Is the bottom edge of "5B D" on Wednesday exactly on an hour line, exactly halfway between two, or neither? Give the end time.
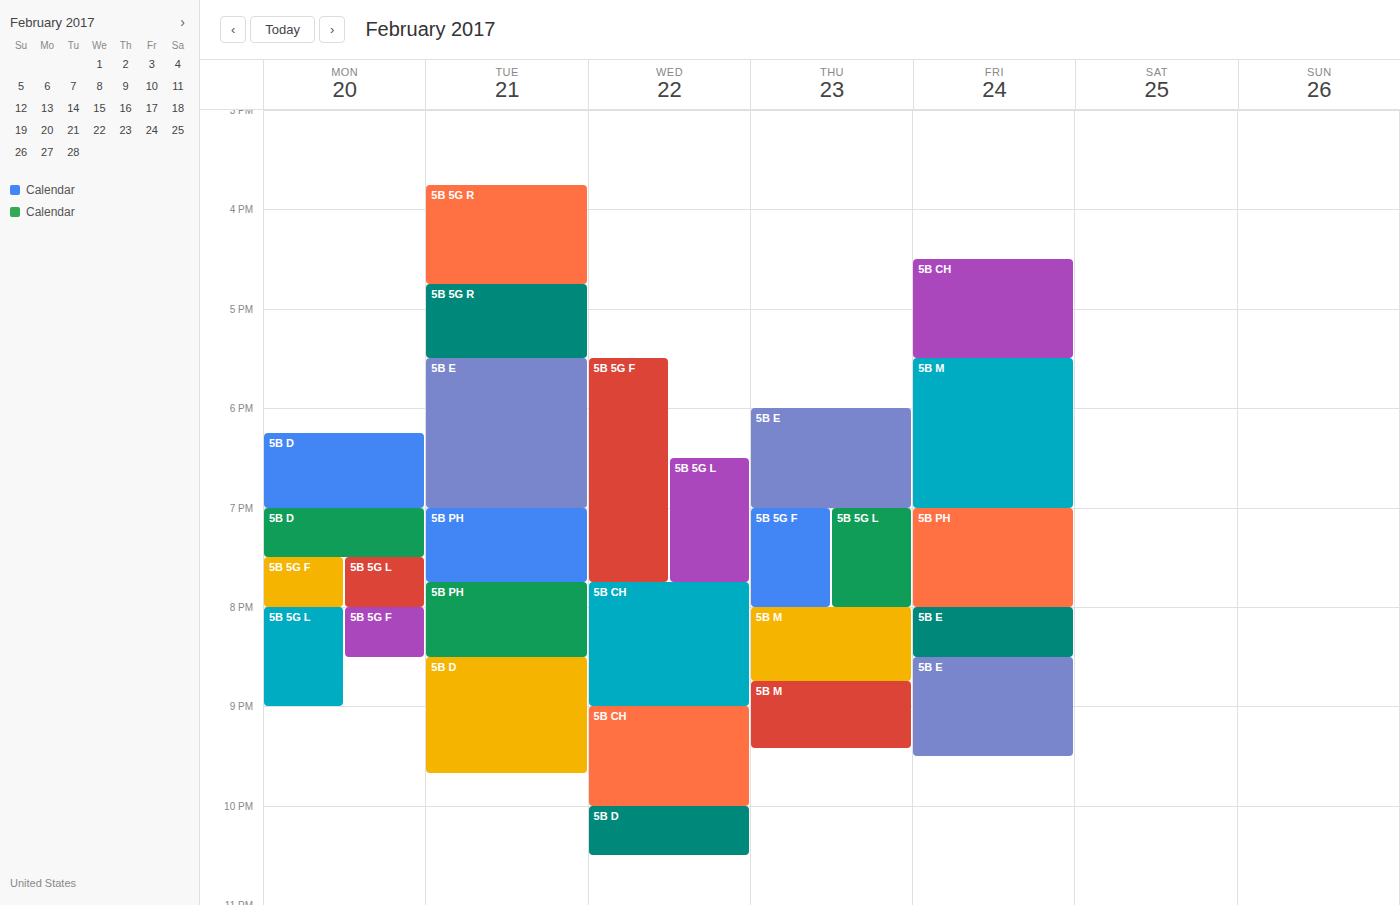
10:30 PM -- halfway between the 10 PM and 11 PM lines.